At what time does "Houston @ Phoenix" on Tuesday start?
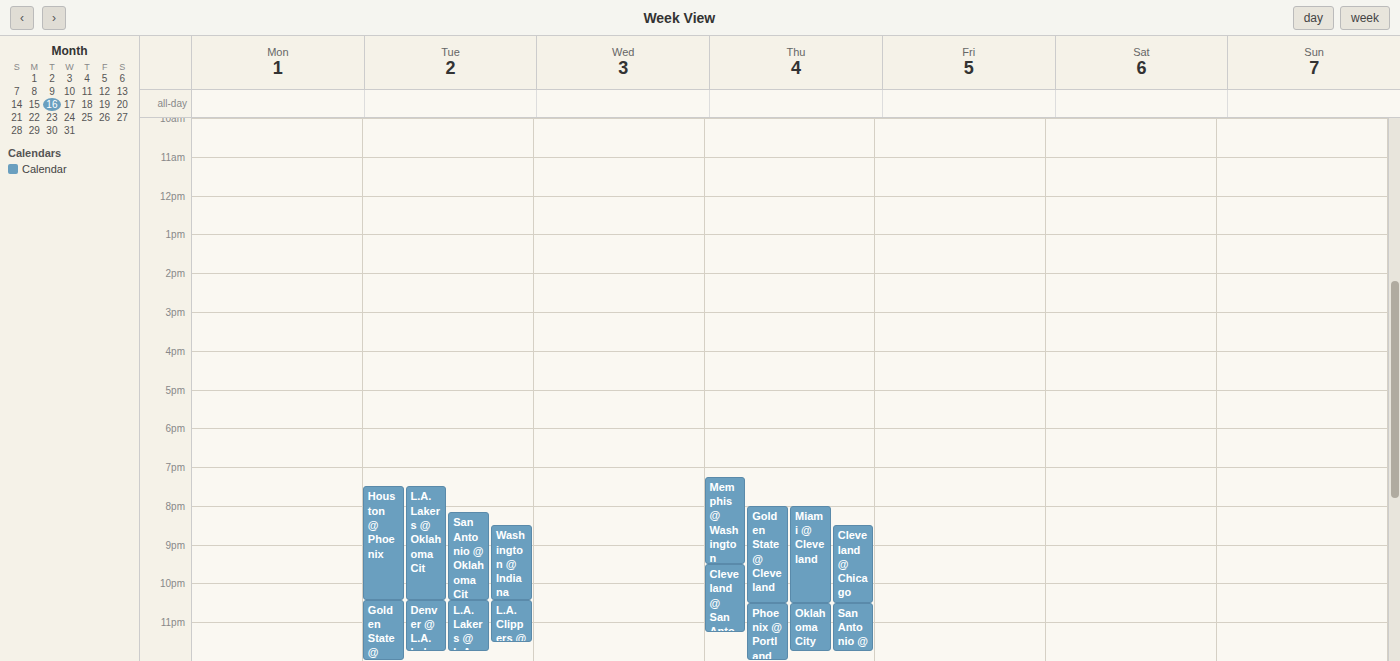
7:30 PM